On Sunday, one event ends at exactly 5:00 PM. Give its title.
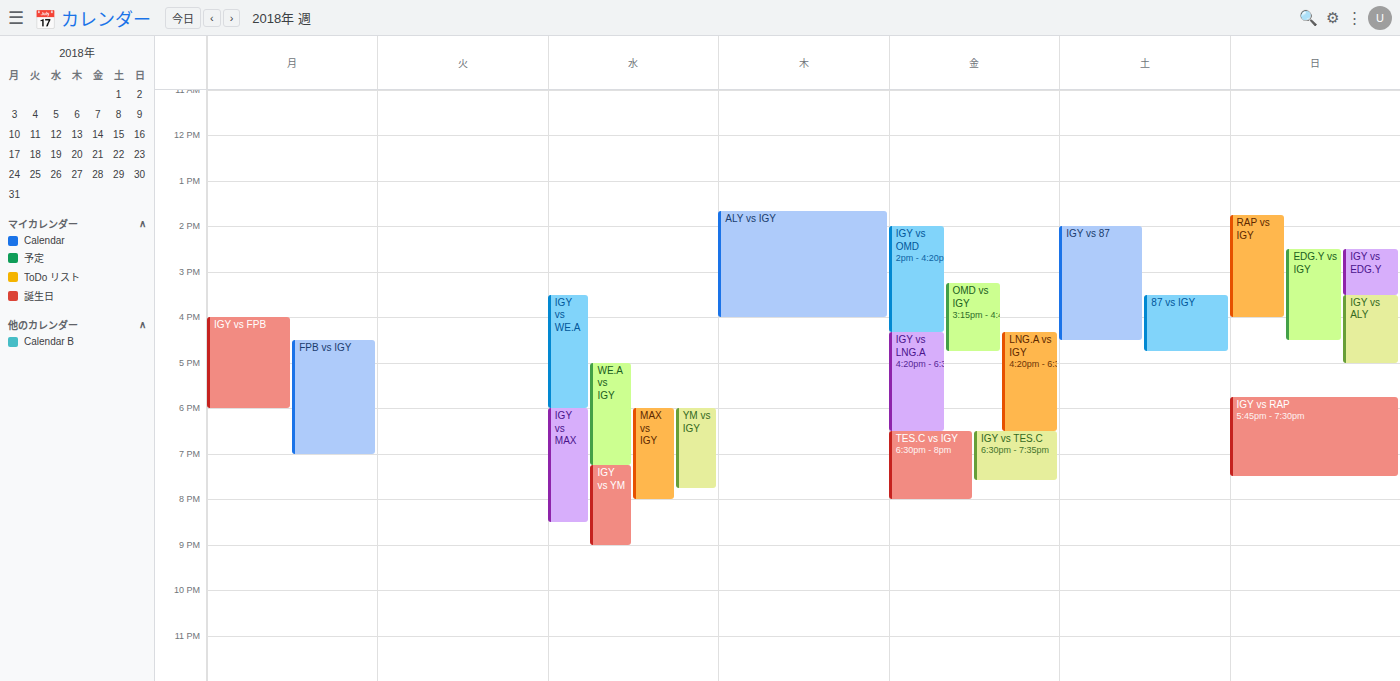
"IGY vs ALY"